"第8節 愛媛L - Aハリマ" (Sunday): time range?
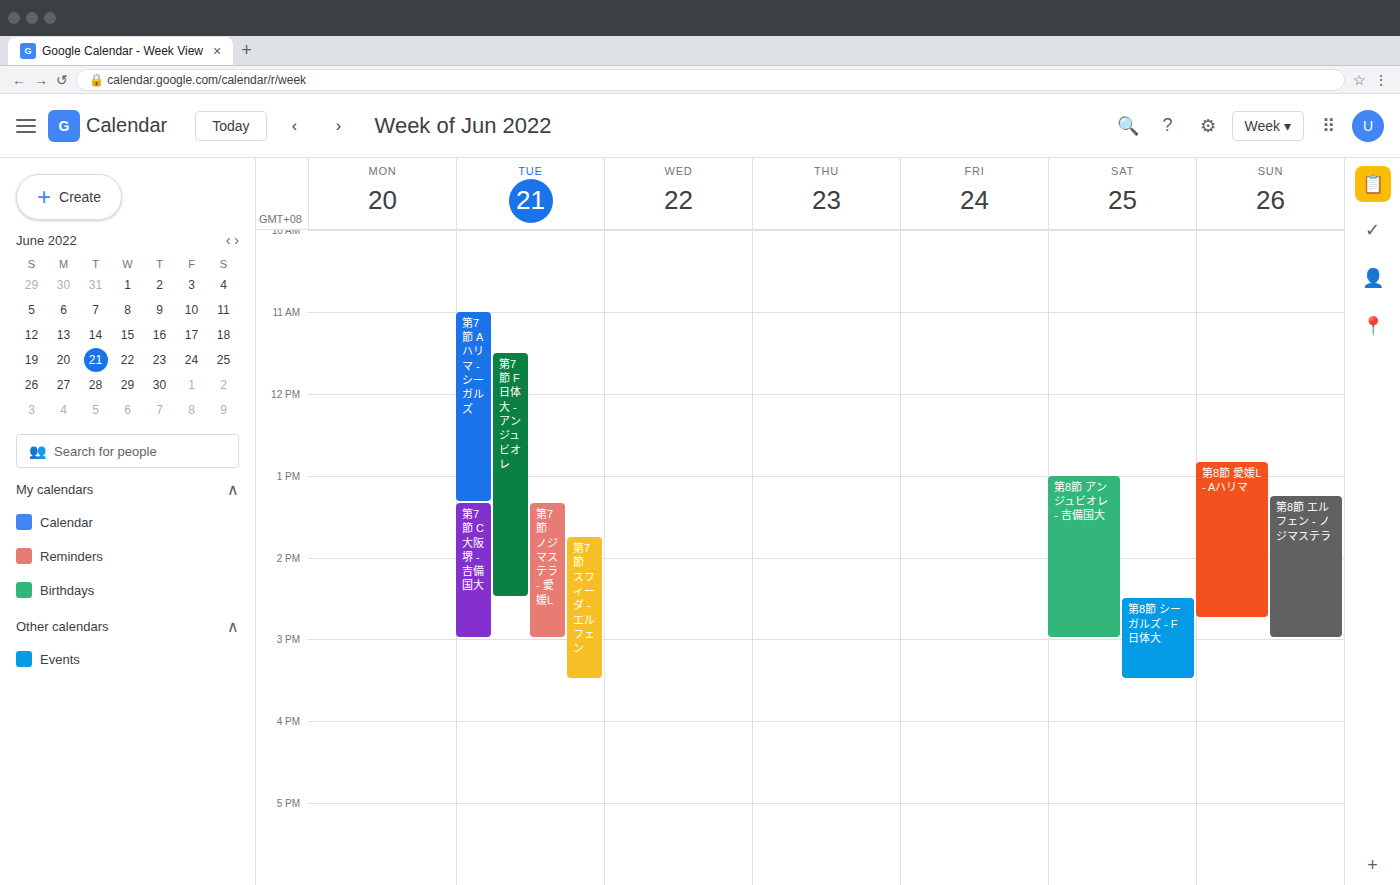
12:50 to 14:45